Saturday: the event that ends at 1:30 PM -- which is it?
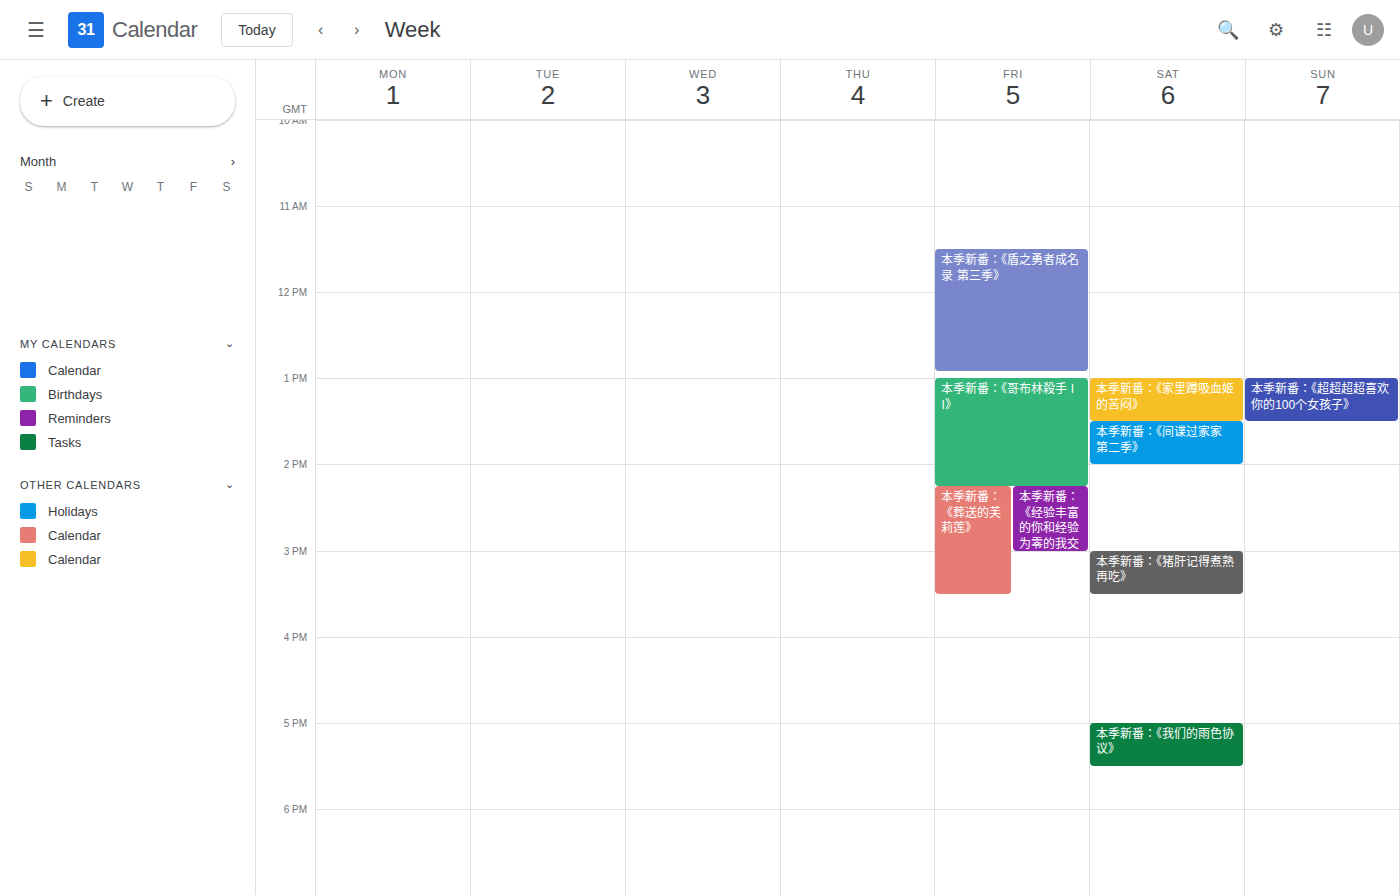
"本季新番：《家里蹲吸血姬的苦闷》"